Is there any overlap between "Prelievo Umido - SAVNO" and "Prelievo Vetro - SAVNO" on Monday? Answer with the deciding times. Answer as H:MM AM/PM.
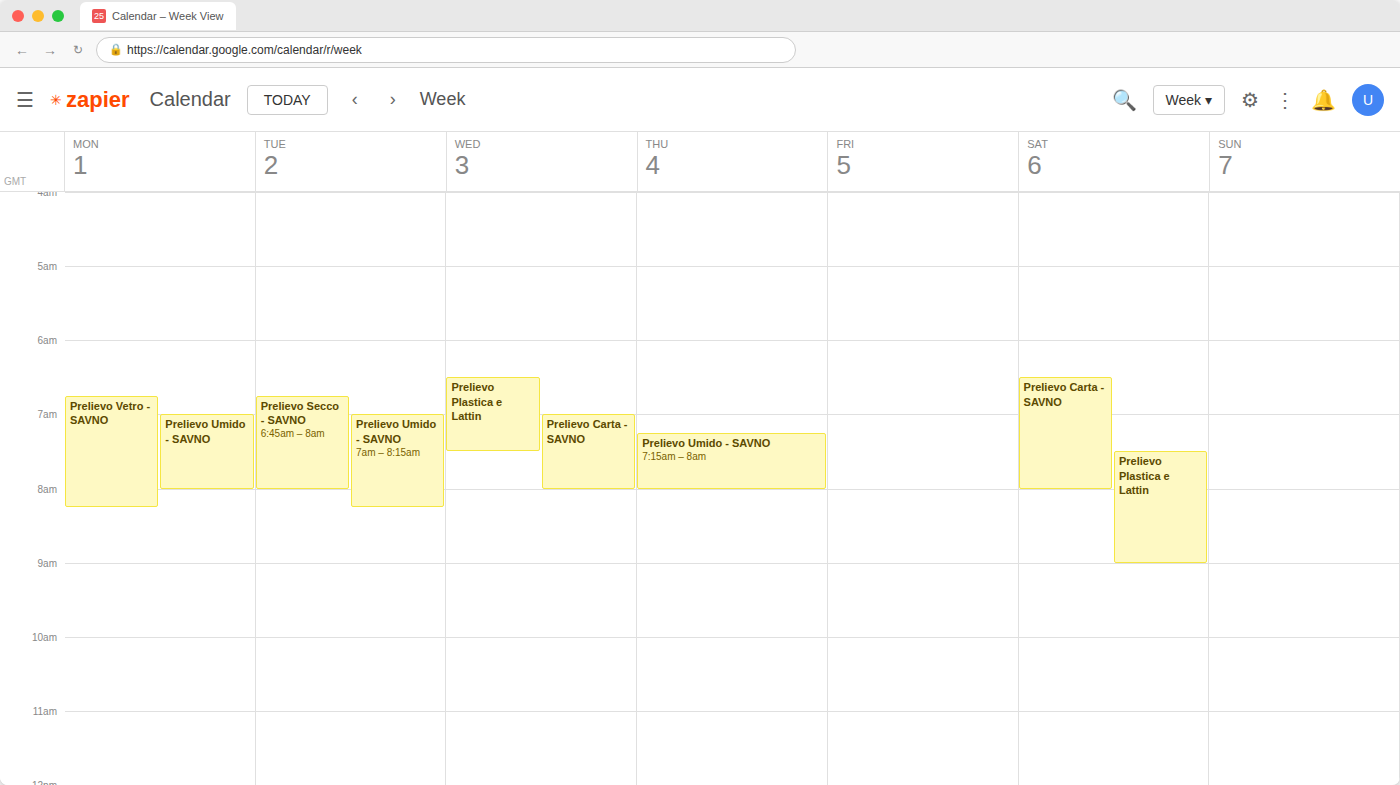
"Prelievo Umido - SAVNO" runs 7:00 AM to 8:00 AM, inside "Prelievo Vetro - SAVNO" -- they overlap.